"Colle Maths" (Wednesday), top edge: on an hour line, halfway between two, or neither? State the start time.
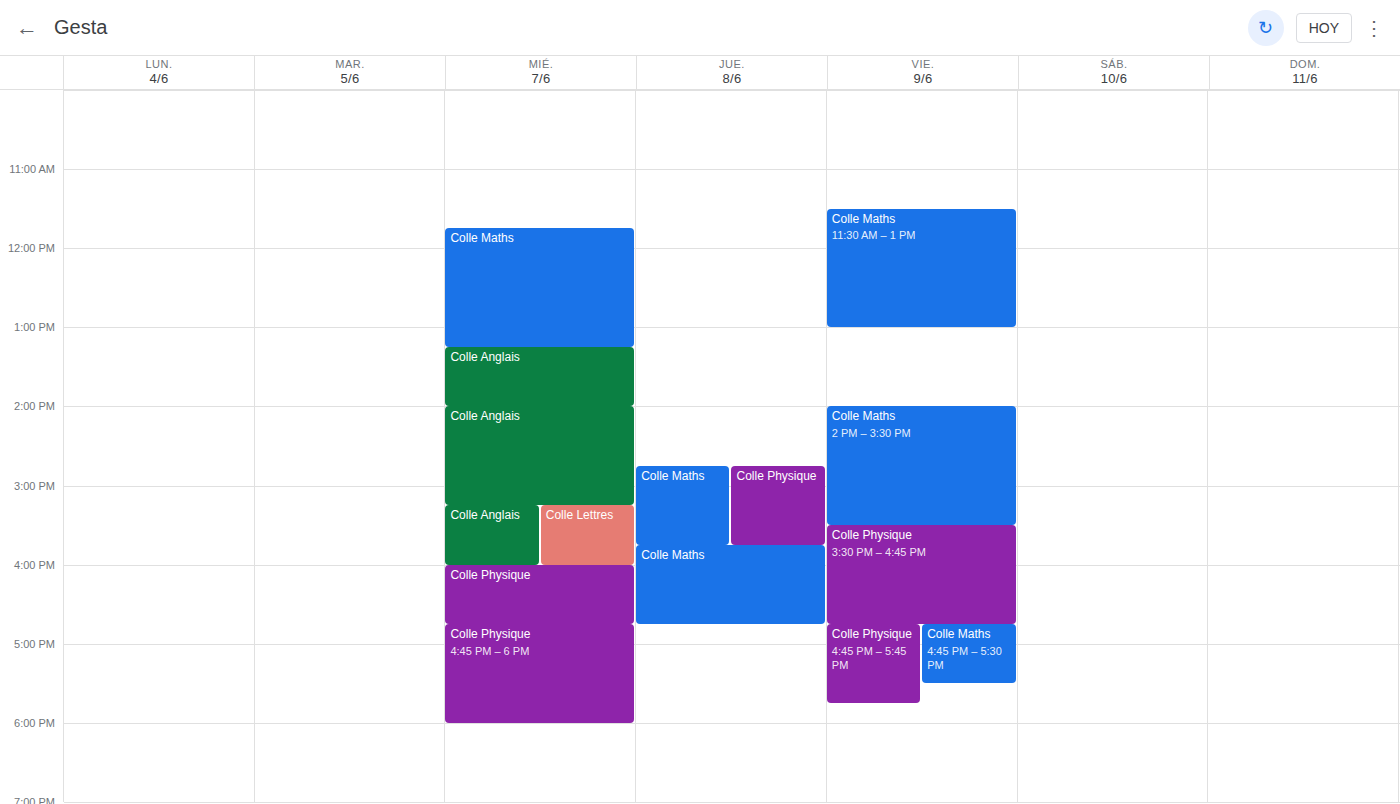
11:45 AM -- neither: three quarters of the way from the 11 AM line to the 12 PM line.